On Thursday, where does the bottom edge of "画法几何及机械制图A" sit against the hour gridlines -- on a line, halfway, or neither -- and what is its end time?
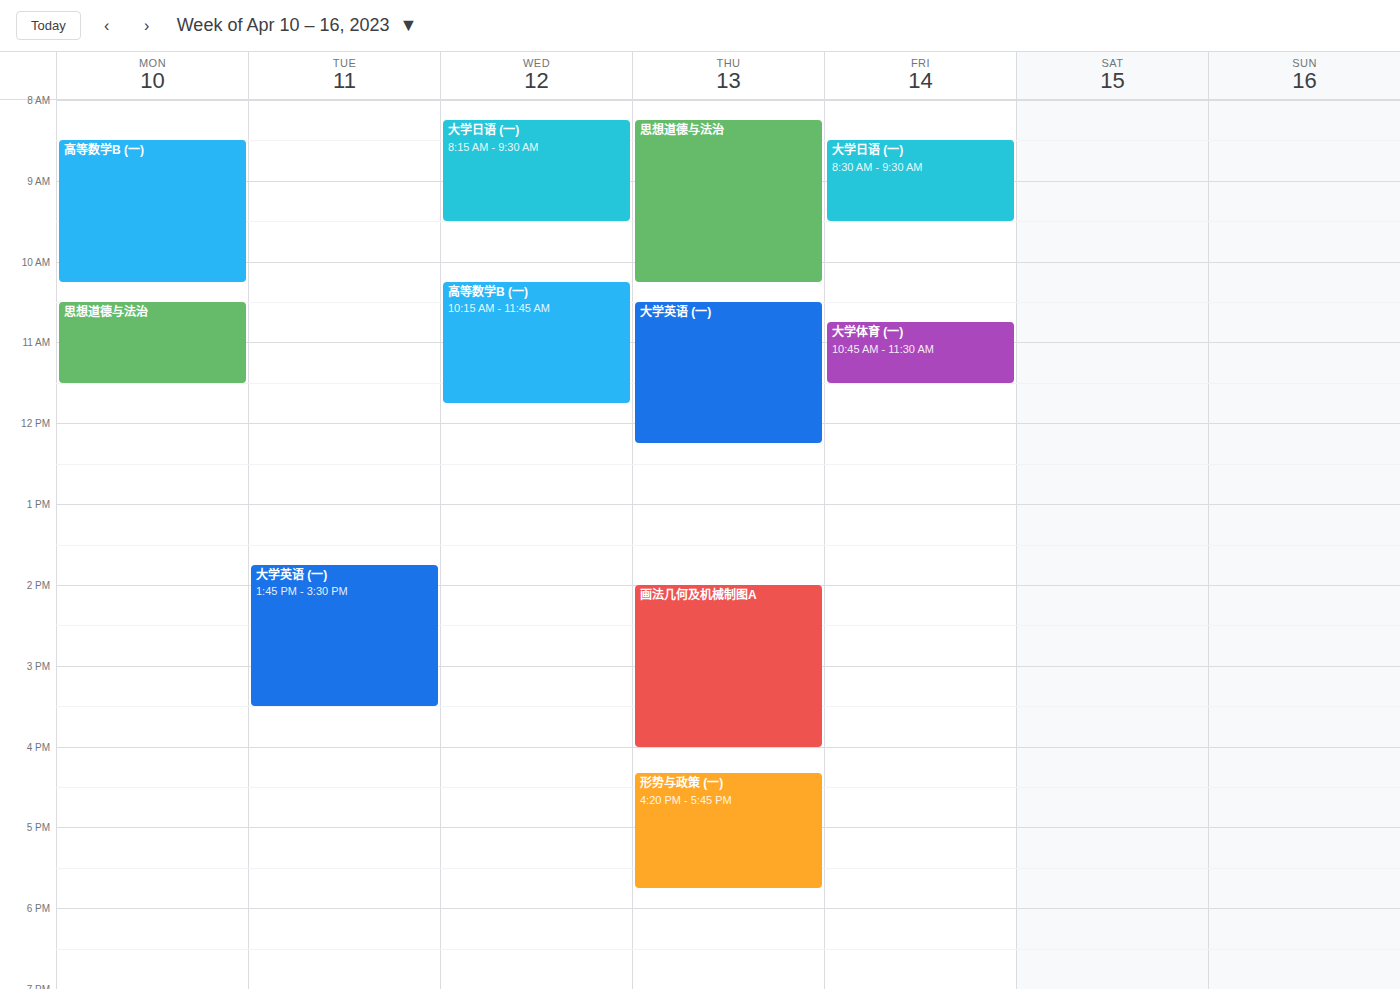
4:00 PM -- exactly on the 4 PM line.